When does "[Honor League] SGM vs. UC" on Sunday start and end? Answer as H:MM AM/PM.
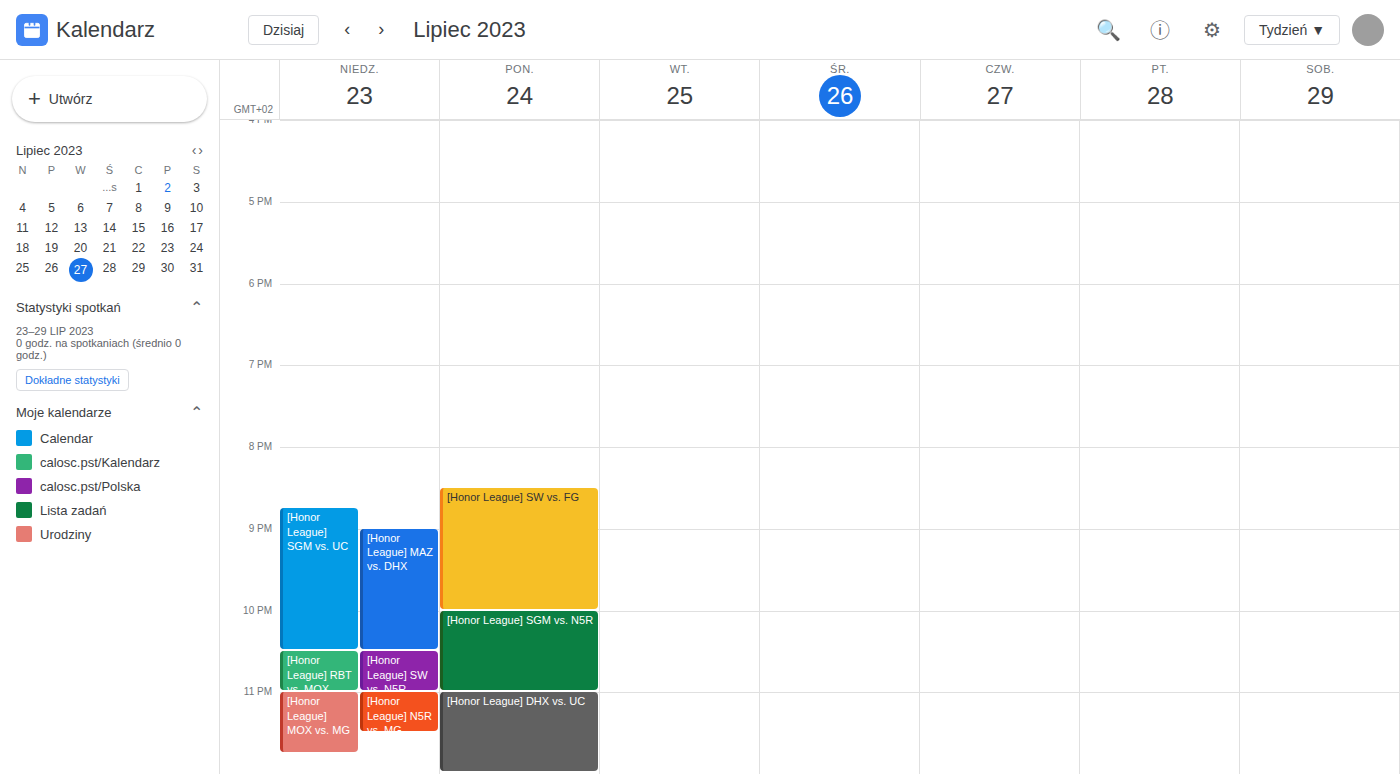
8:45 PM to 10:30 PM